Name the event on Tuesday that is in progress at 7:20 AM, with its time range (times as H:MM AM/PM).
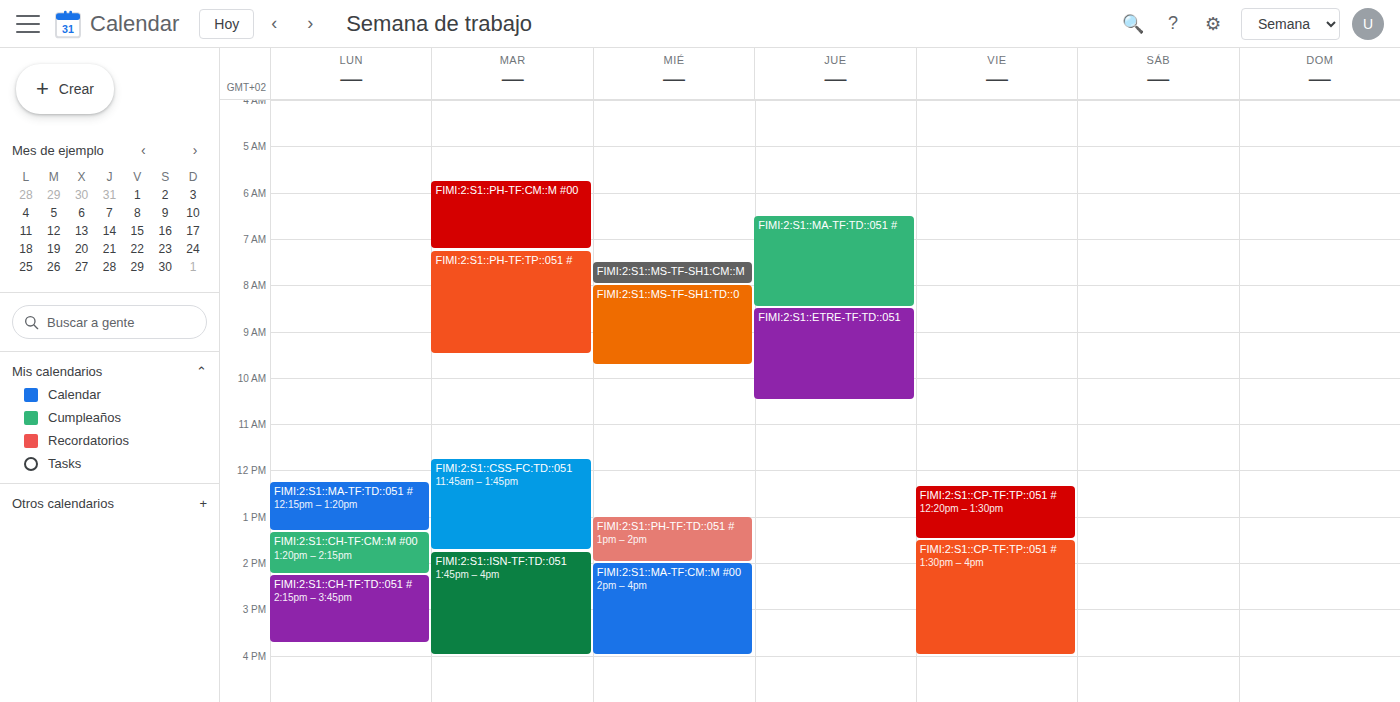
"FIMI:2:S1::PH-TF:TP::051 #", 7:15 AM to 9:30 AM